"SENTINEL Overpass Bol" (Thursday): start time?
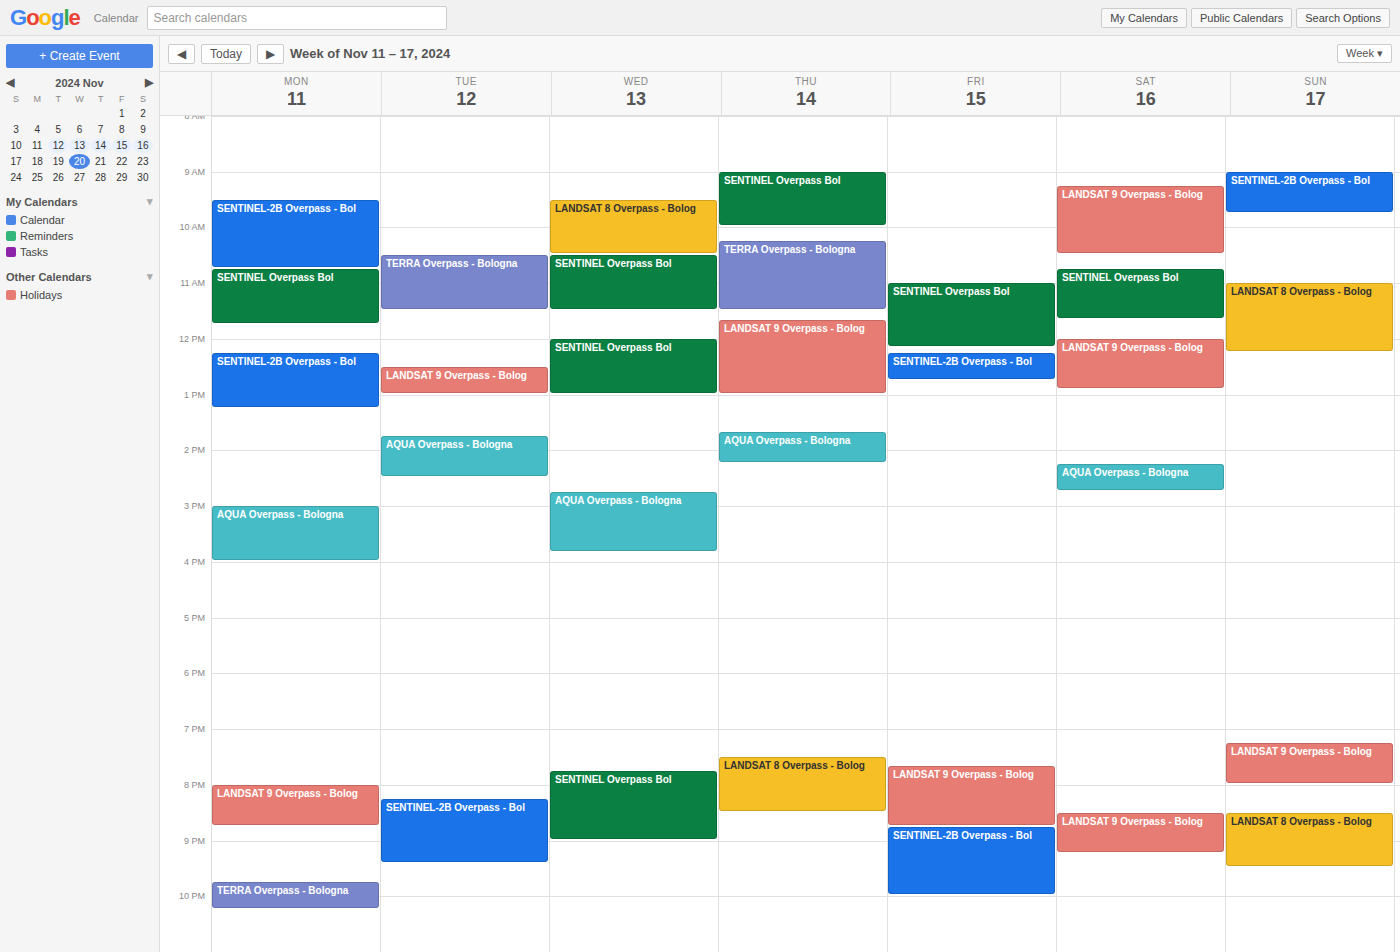
9:00 AM